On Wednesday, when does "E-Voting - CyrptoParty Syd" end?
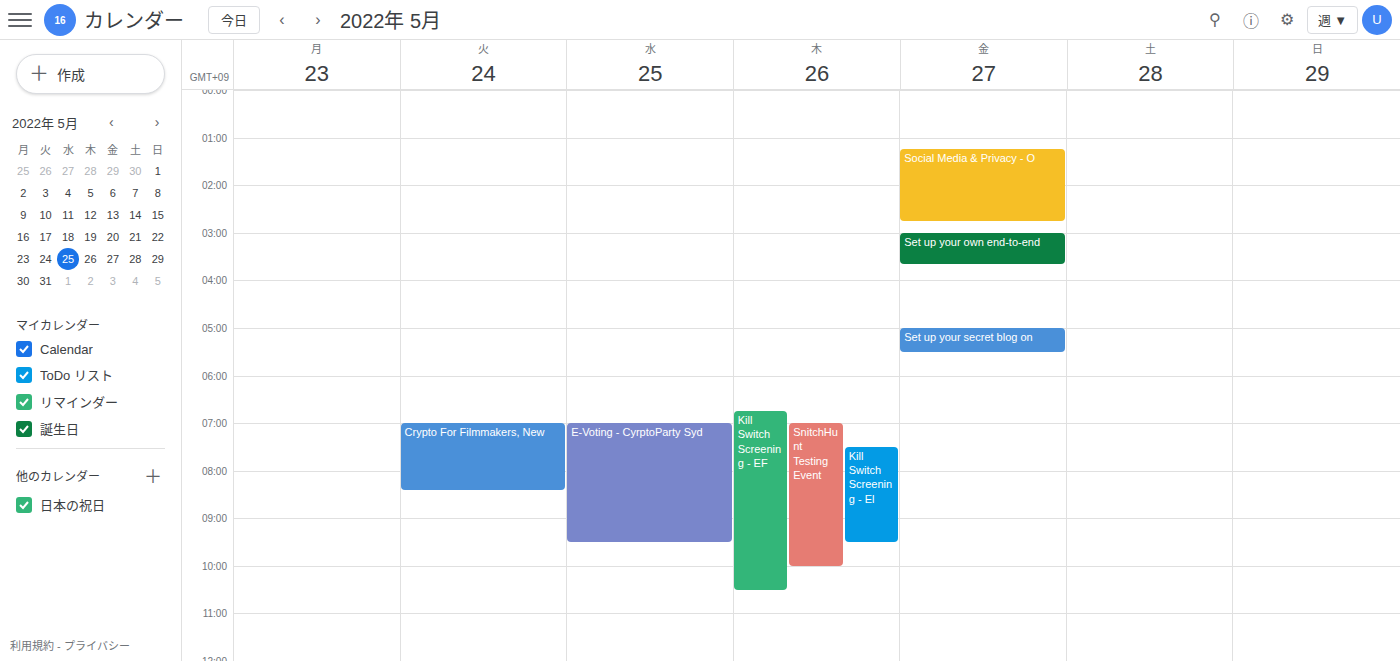
9:30 AM